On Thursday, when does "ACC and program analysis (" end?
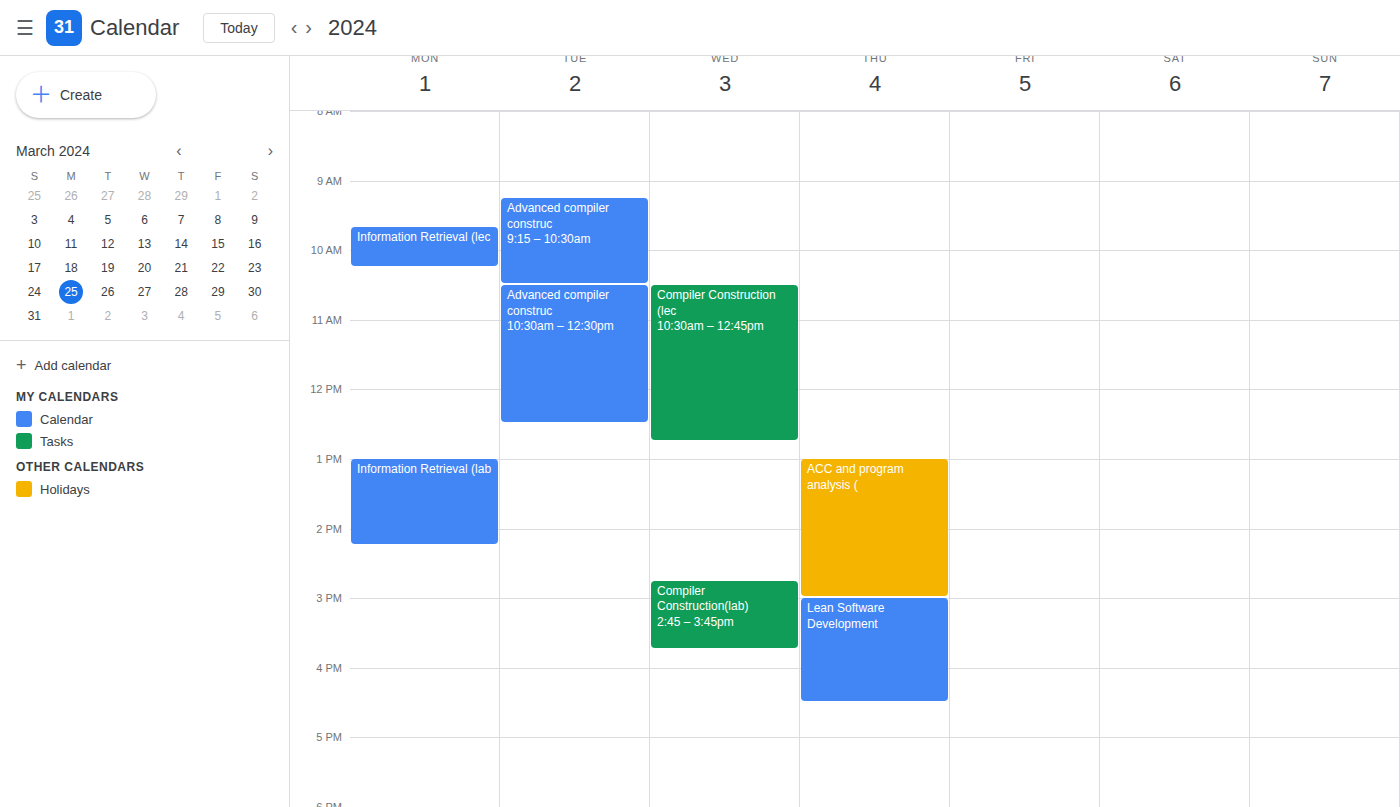
3:00 PM